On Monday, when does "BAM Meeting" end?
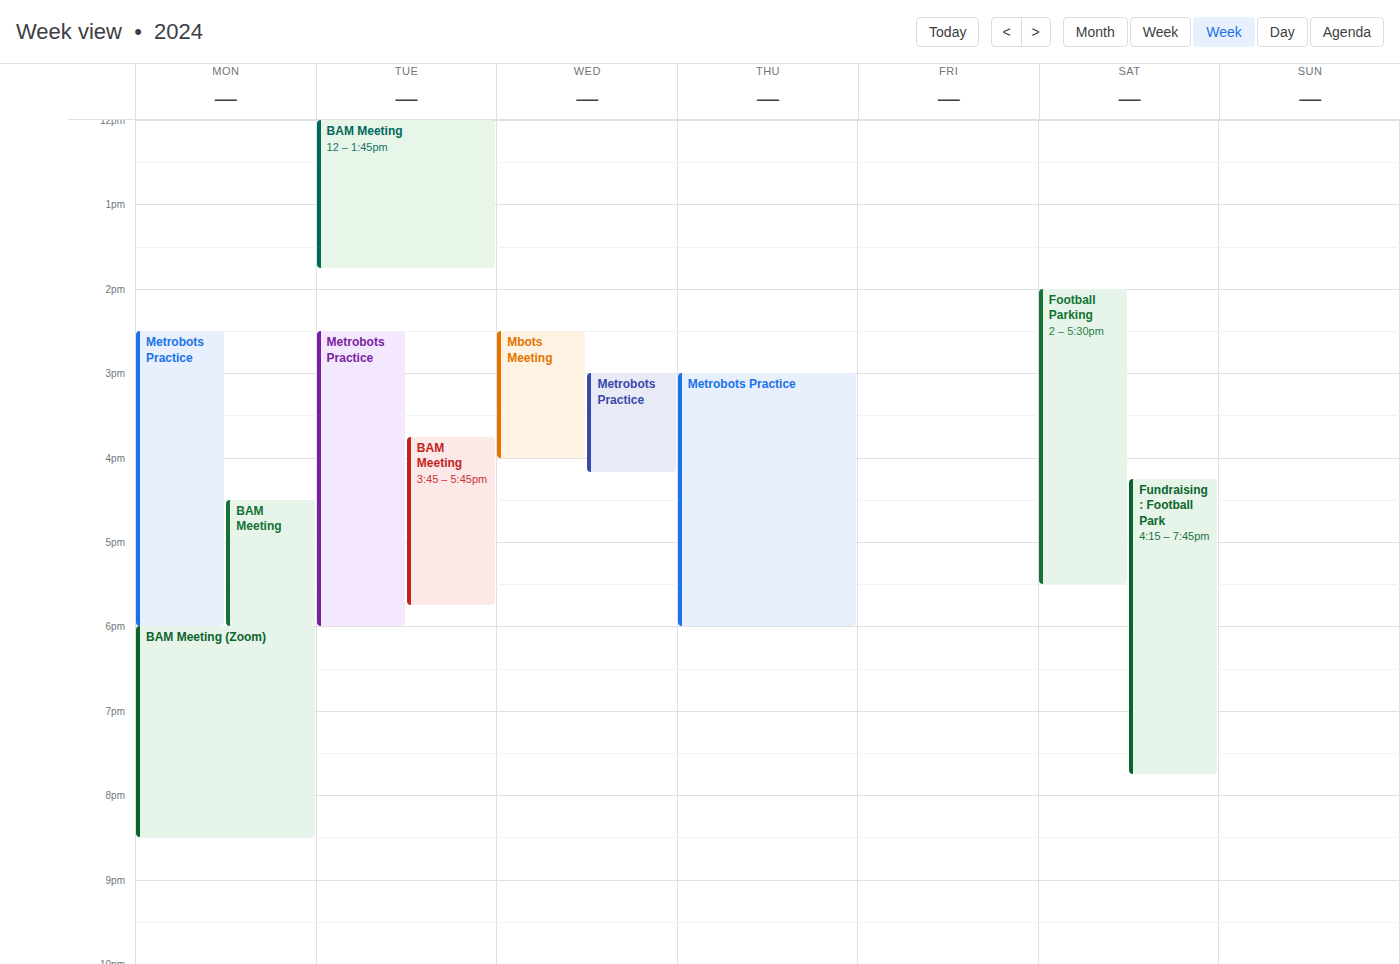
6:00 PM